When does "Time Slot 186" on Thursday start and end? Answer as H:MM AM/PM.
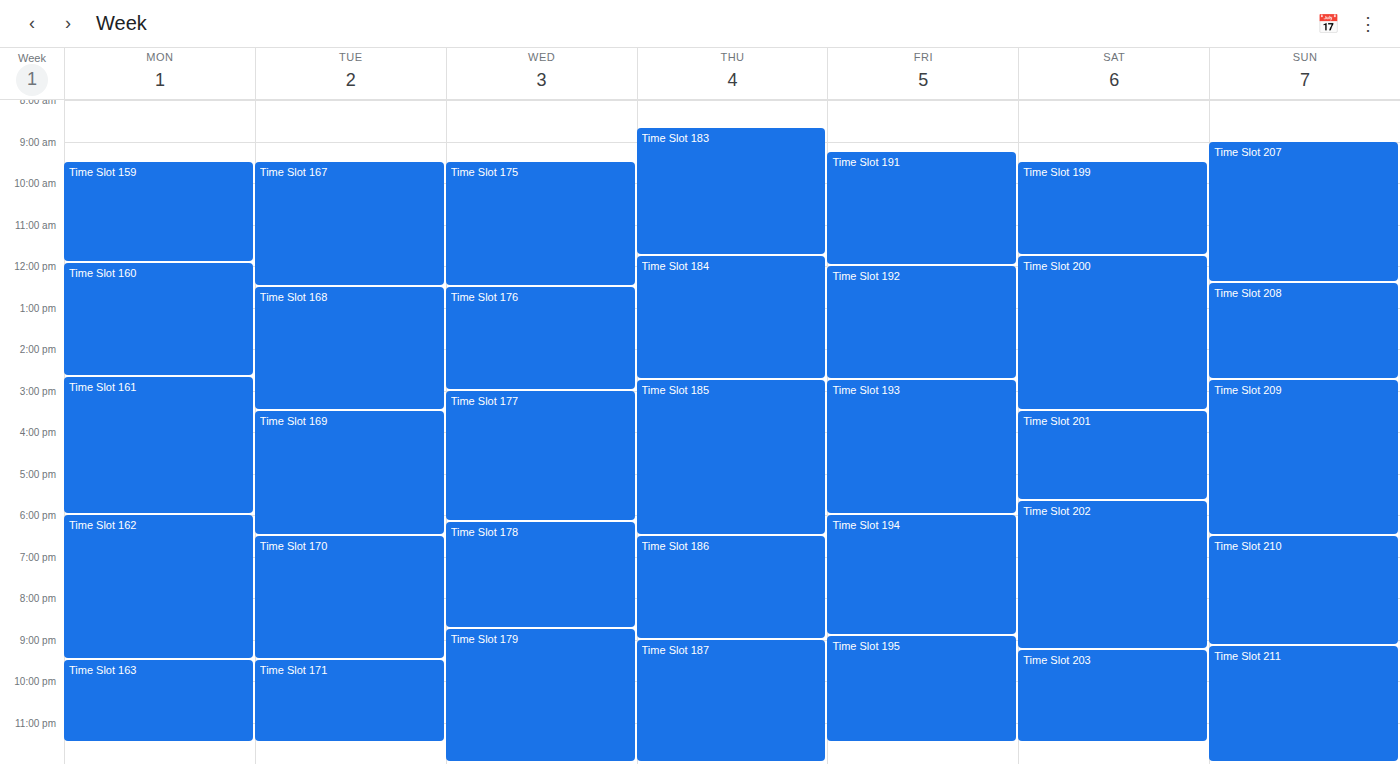
6:30 PM to 9:00 PM